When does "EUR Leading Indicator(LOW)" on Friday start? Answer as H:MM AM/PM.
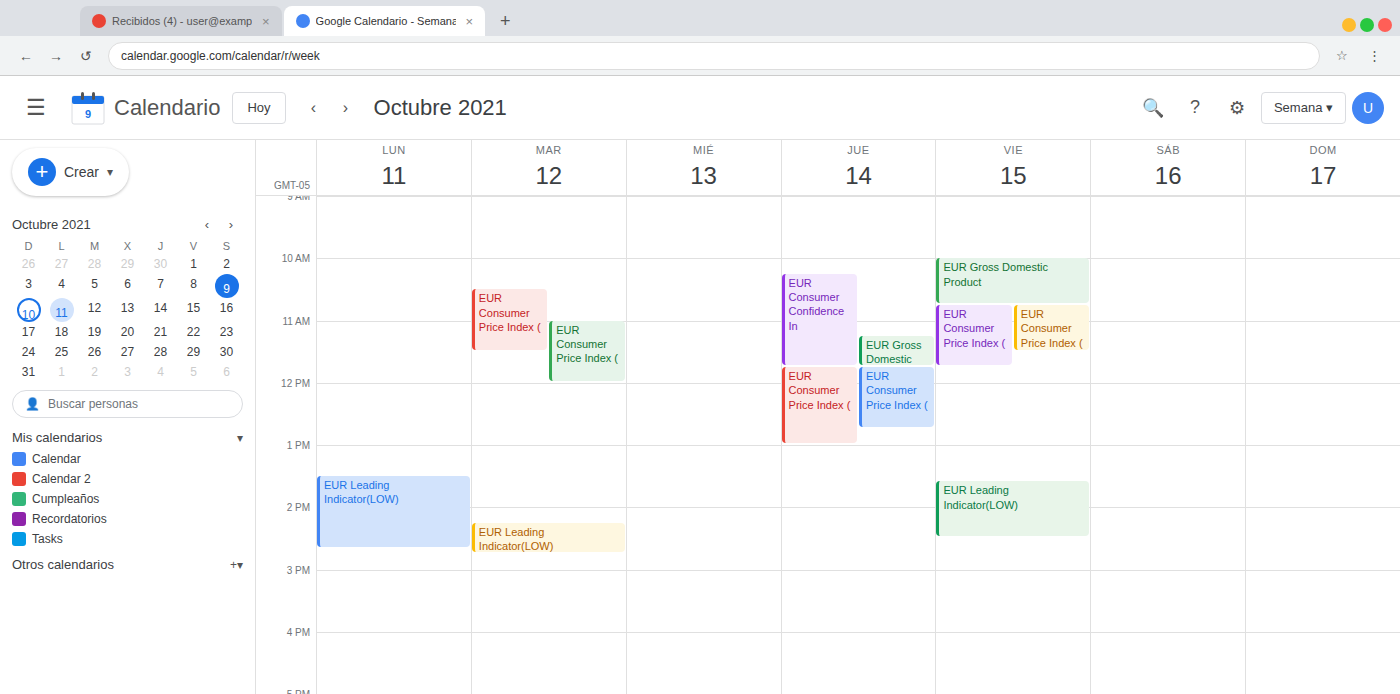
1:35 PM